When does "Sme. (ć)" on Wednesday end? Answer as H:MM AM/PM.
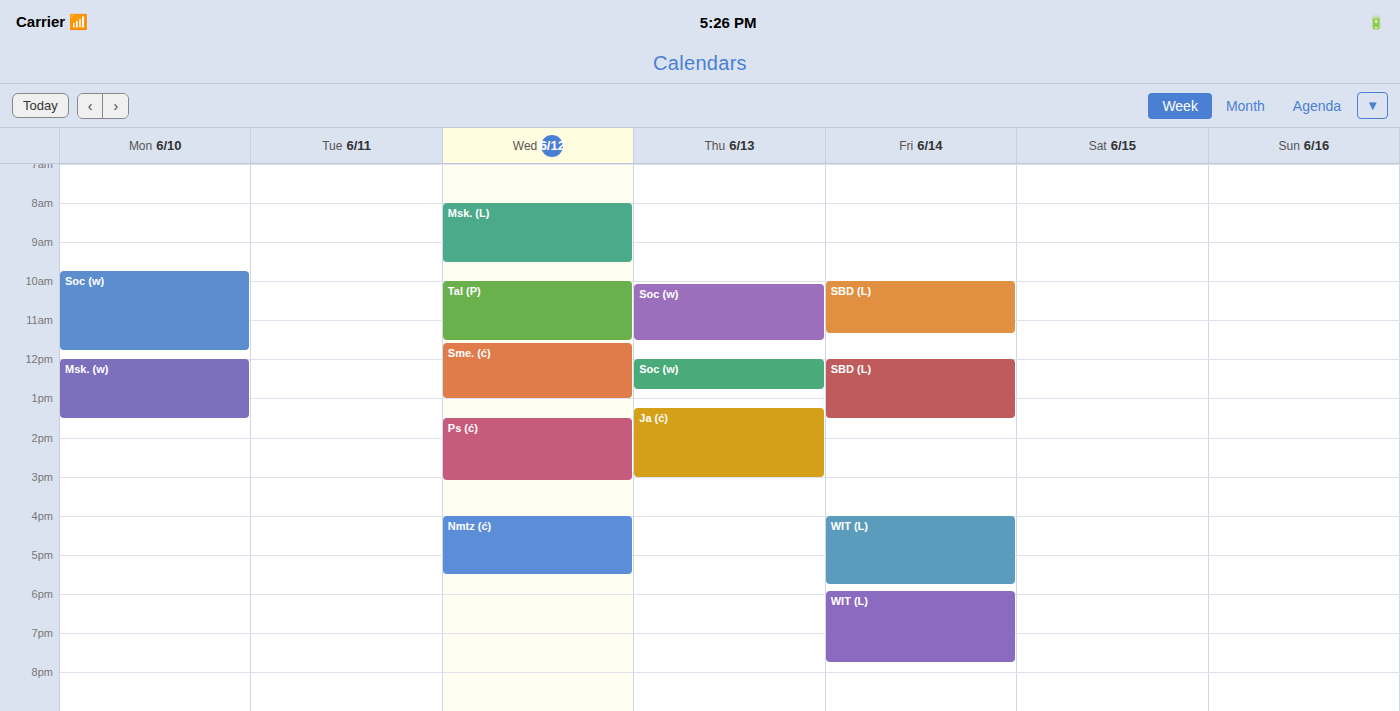
1:00 PM